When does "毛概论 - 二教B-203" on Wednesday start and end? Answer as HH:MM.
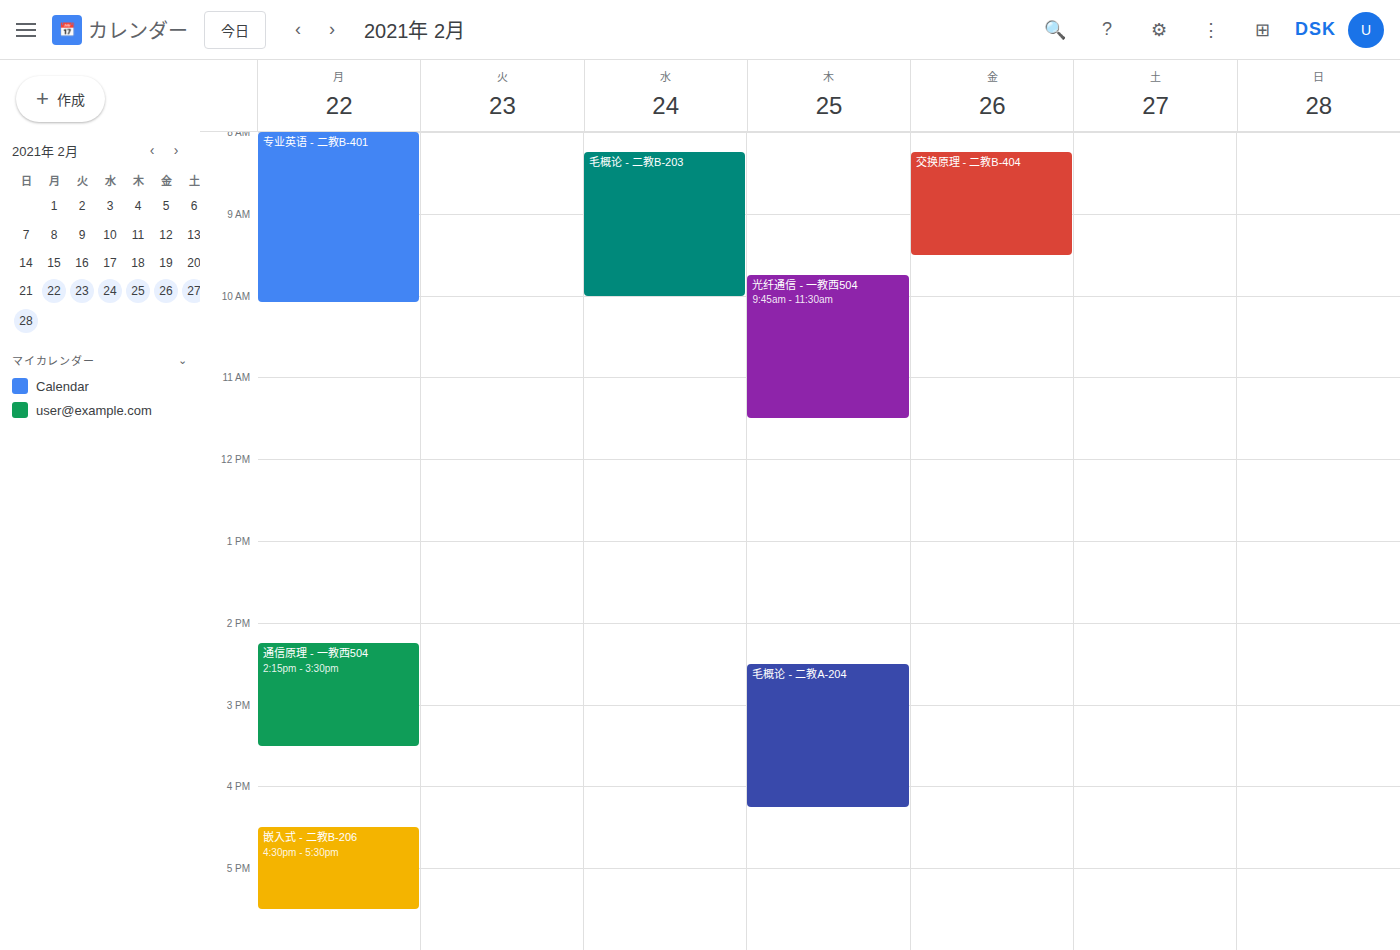
08:15 to 10:00